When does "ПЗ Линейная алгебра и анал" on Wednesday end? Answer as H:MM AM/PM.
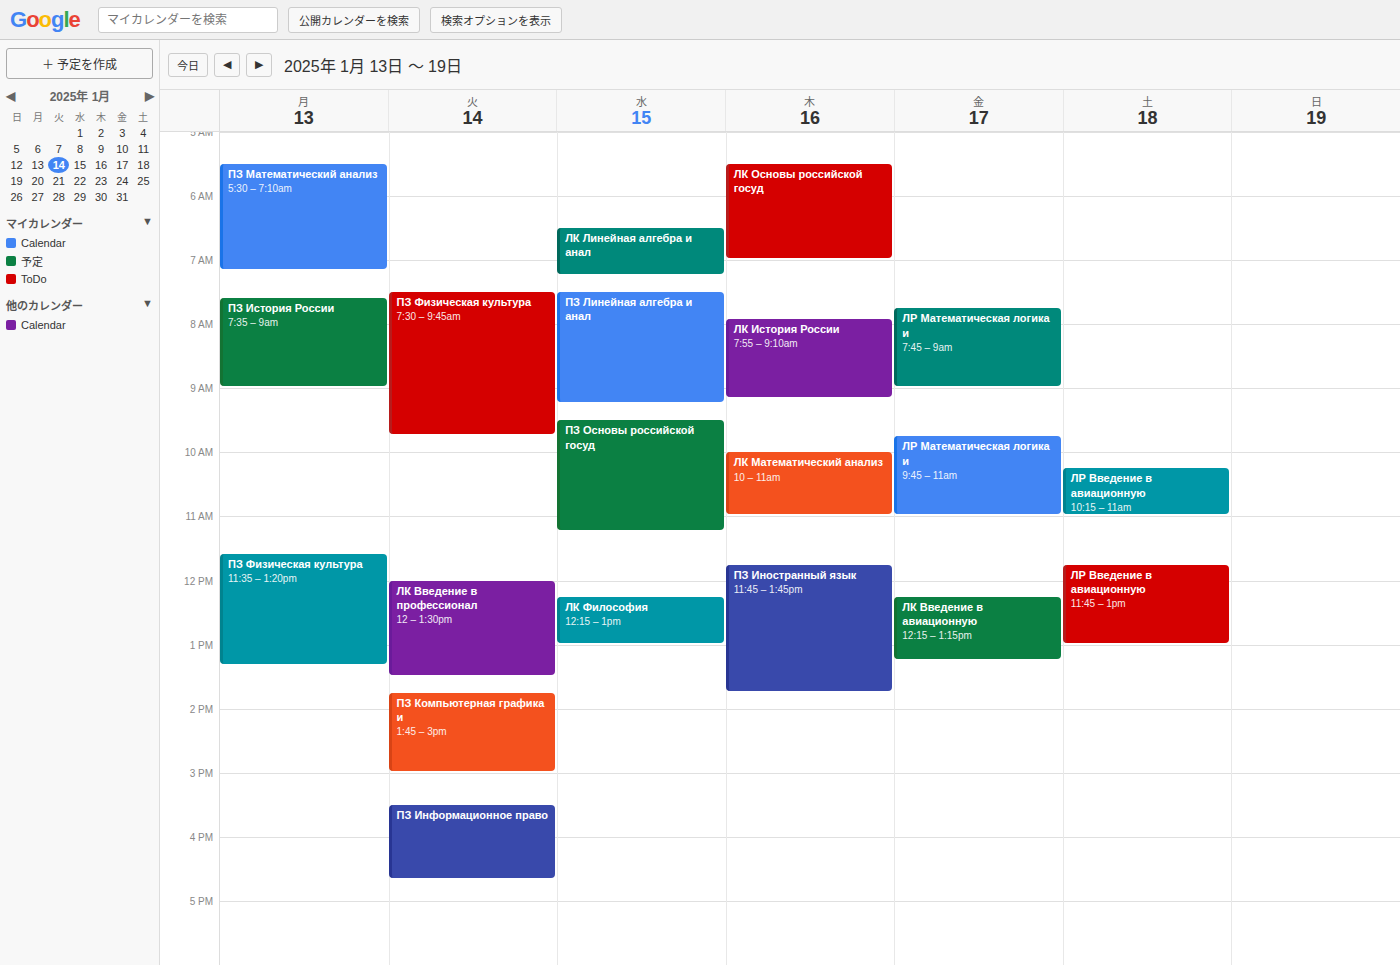
9:15 AM